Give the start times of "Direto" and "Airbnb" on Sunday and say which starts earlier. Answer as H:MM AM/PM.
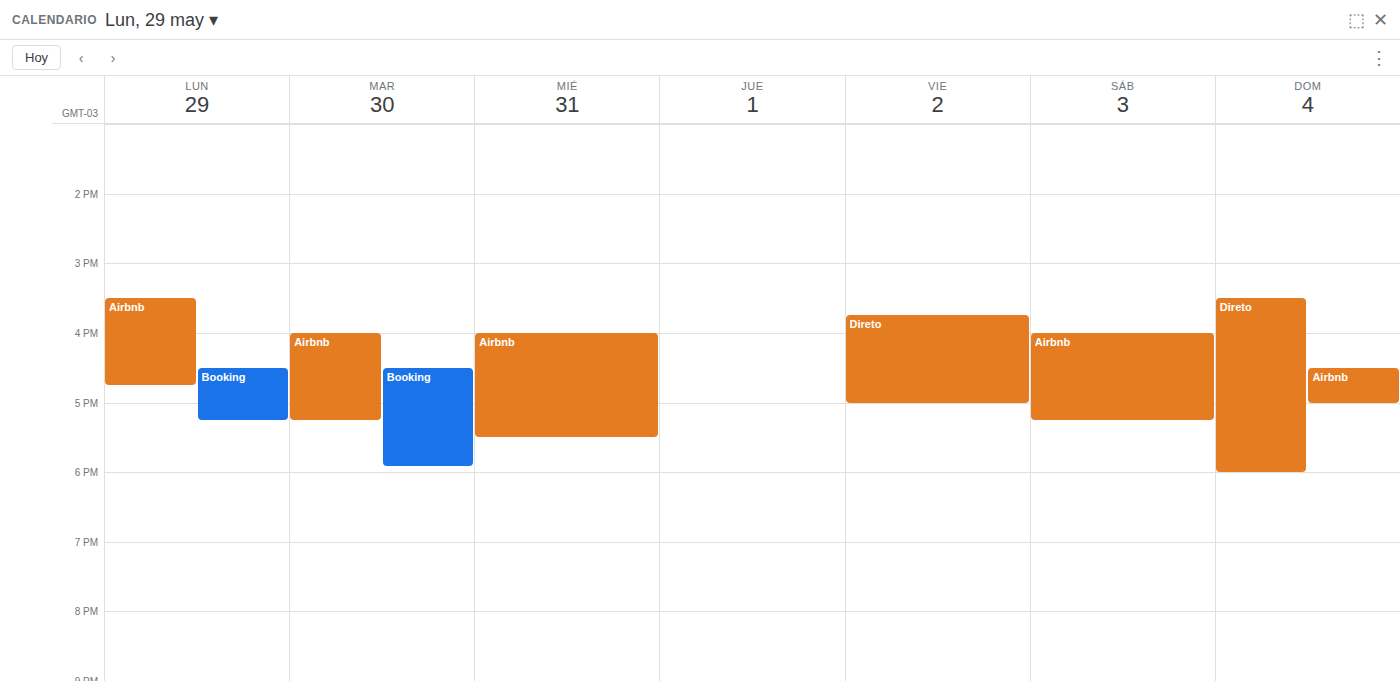
"Direto" 3:30 PM; "Airbnb" 4:30 PM.